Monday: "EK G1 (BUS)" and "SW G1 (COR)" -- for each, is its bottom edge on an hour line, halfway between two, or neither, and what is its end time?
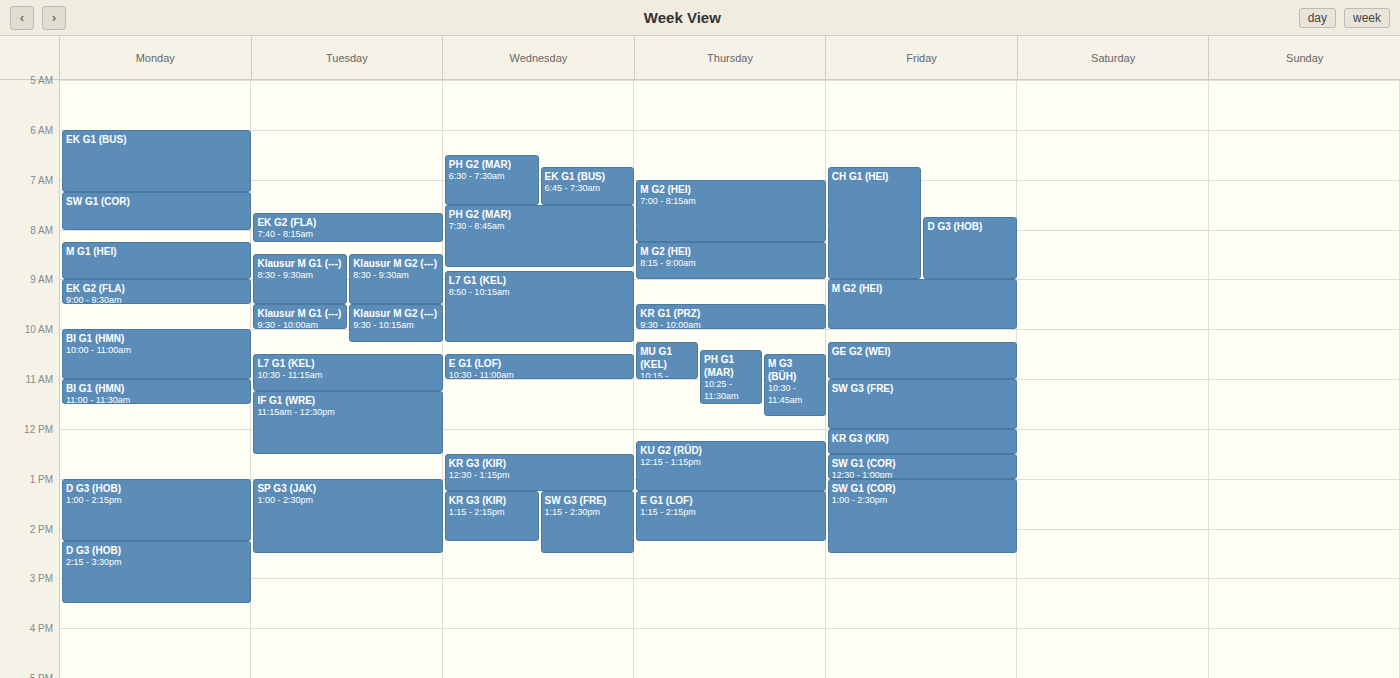
"EK G1 (BUS)": 7:15 AM, neither: a quarter of the way from the 7 AM line to the 8 AM line. "SW G1 (COR)": 8:00 AM, exactly on the 8 AM line.